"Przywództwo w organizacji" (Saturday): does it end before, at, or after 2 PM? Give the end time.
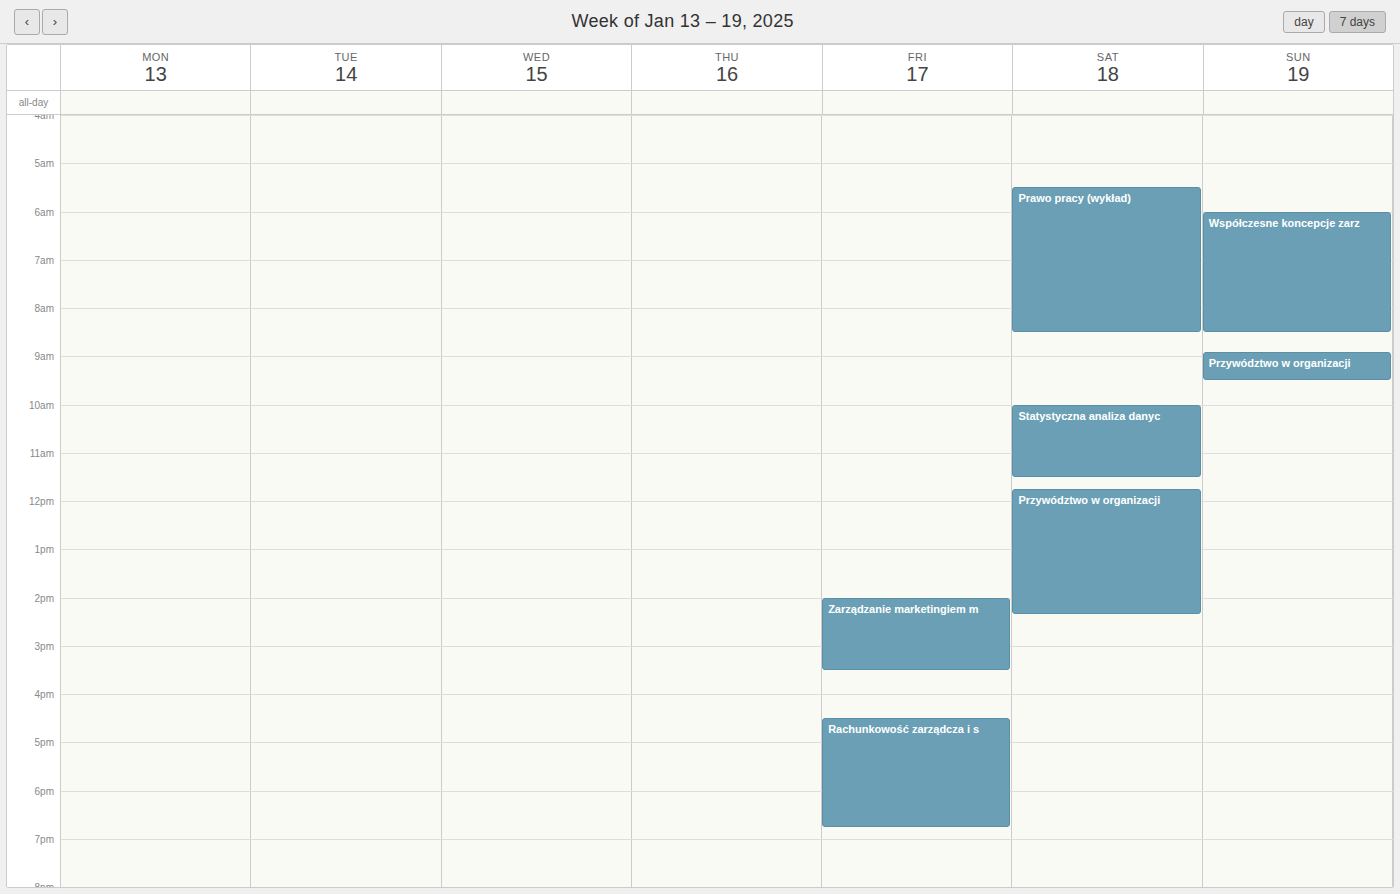
2:20 PM -- after 2 PM, 20 minutes below the 2 PM line.